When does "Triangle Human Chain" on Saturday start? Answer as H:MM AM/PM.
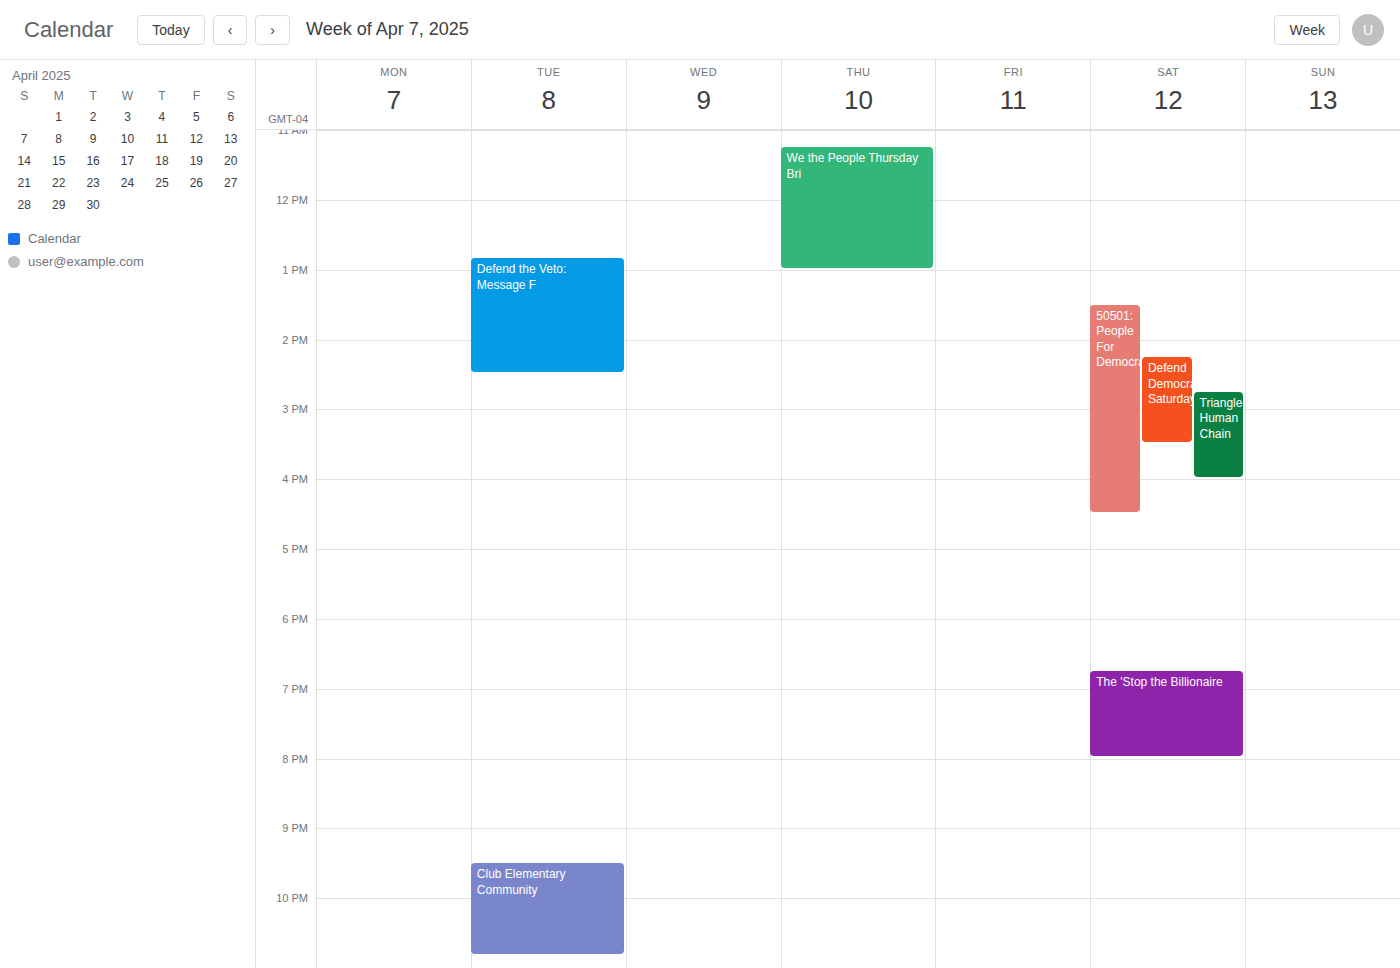
2:45 PM